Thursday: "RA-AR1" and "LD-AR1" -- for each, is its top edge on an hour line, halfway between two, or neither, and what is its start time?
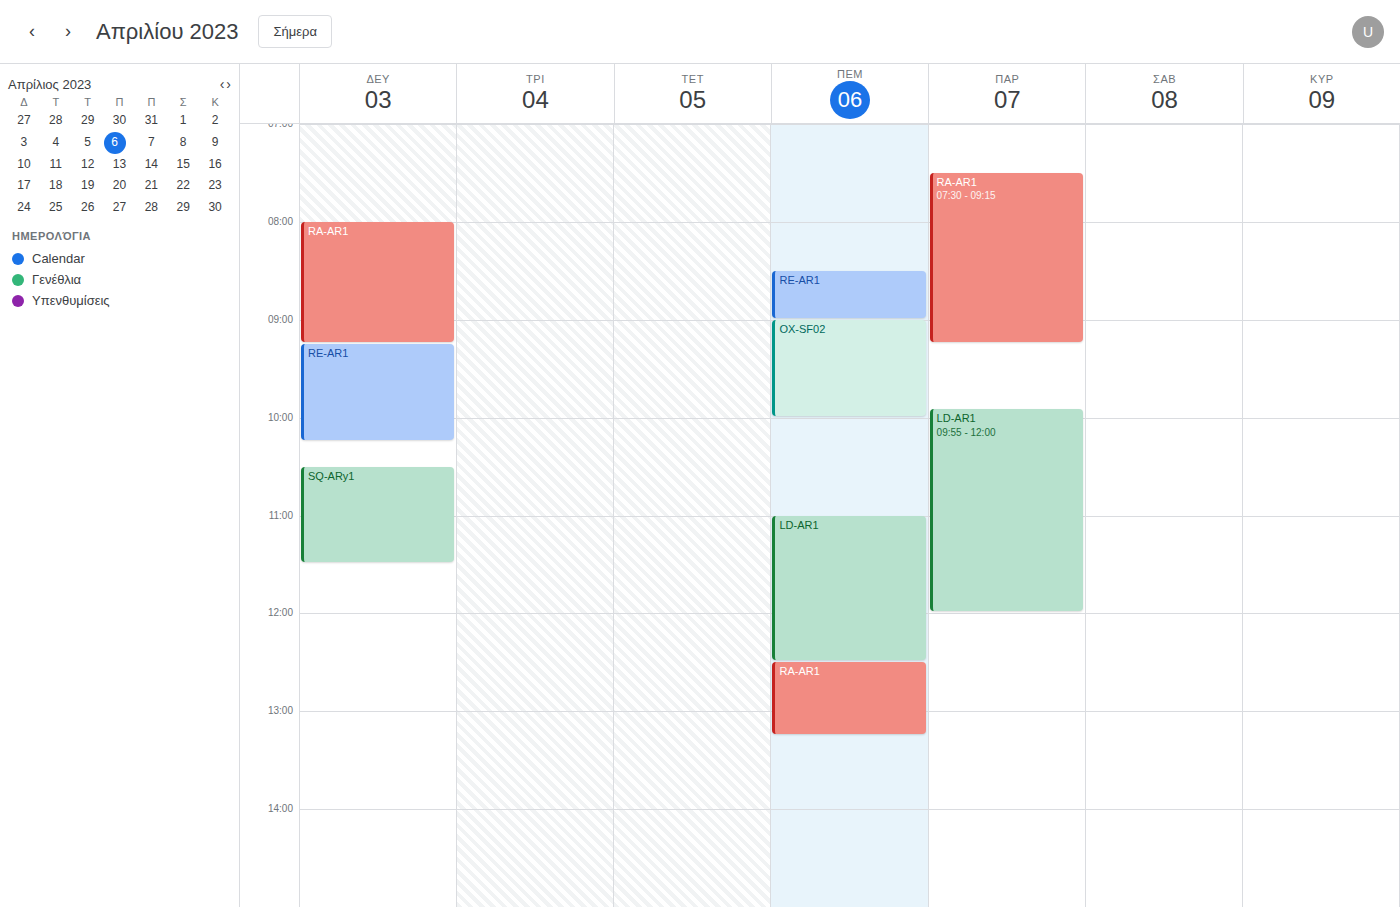
"RA-AR1": 12:30, halfway between the 12:00 and 13:00 lines. "LD-AR1": 11:00, exactly on the 11:00 line.